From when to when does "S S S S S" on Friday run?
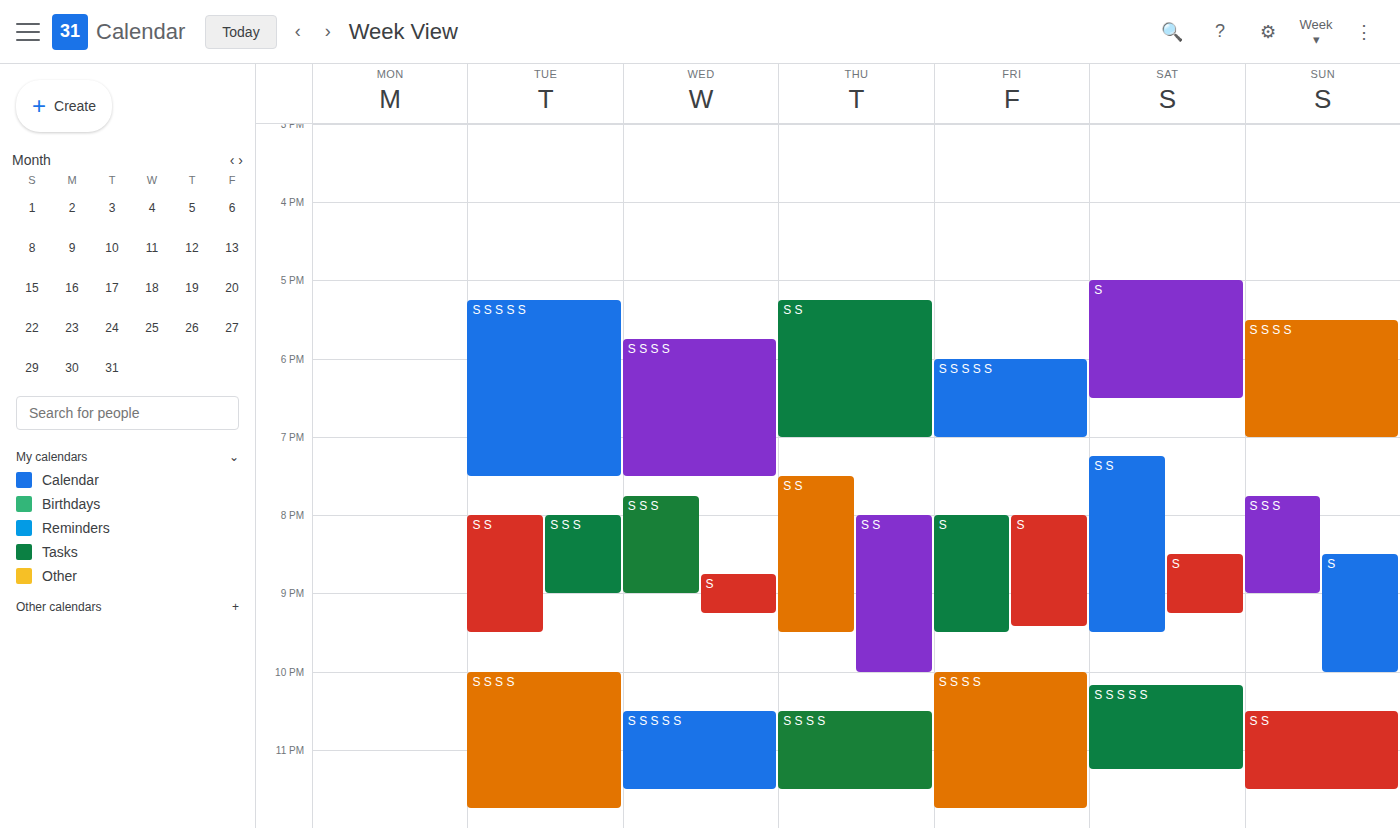
6:00 PM to 7:00 PM